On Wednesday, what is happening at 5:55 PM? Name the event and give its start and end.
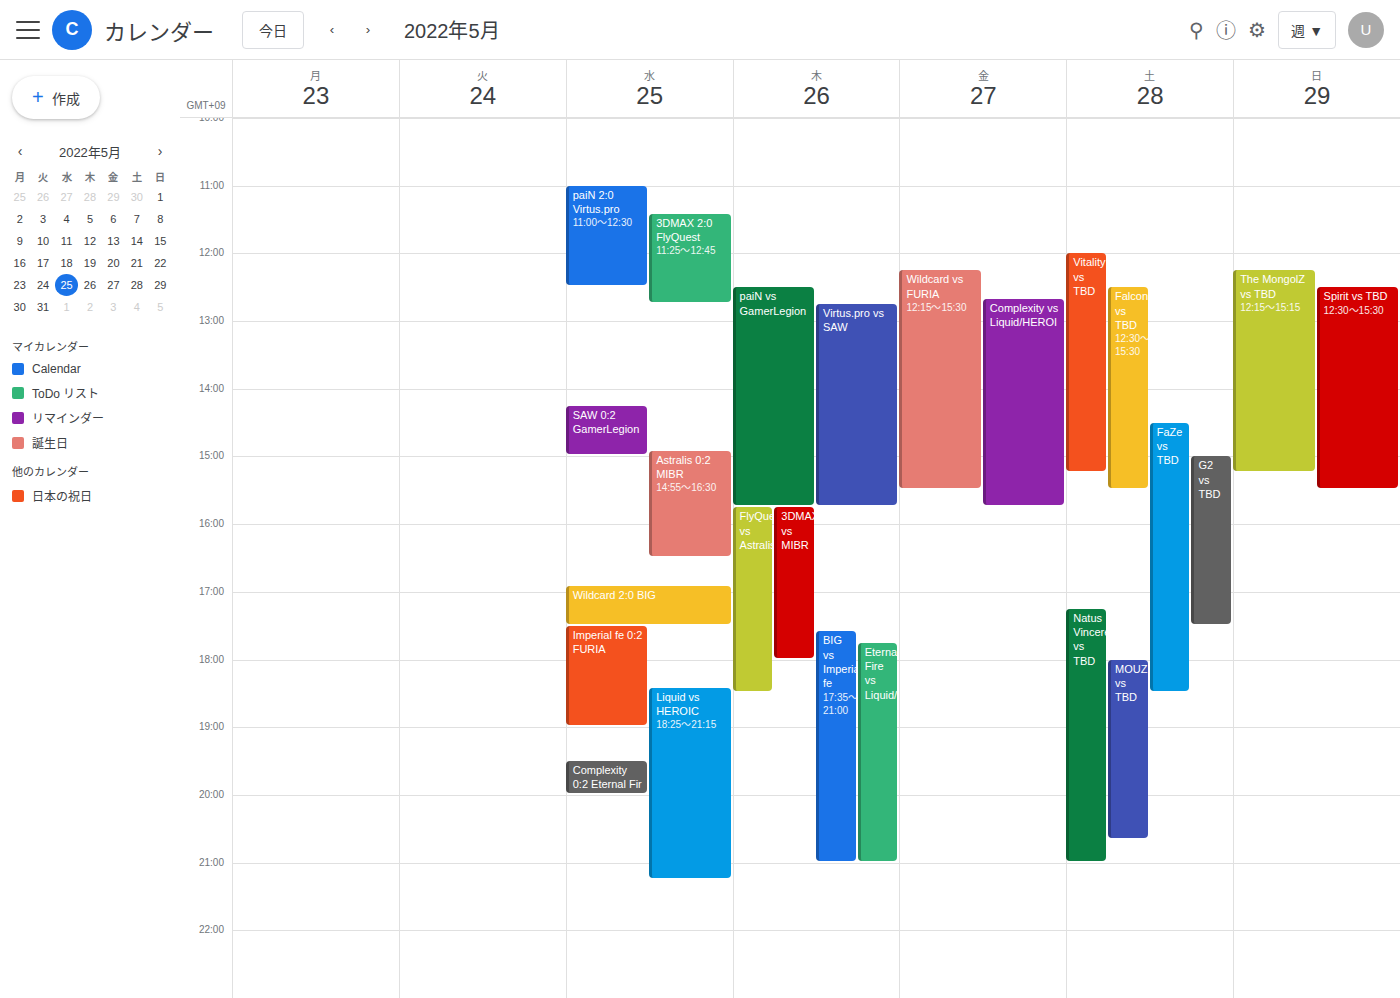
"Imperial fe 0:2 FURIA", 5:30 PM to 7:00 PM